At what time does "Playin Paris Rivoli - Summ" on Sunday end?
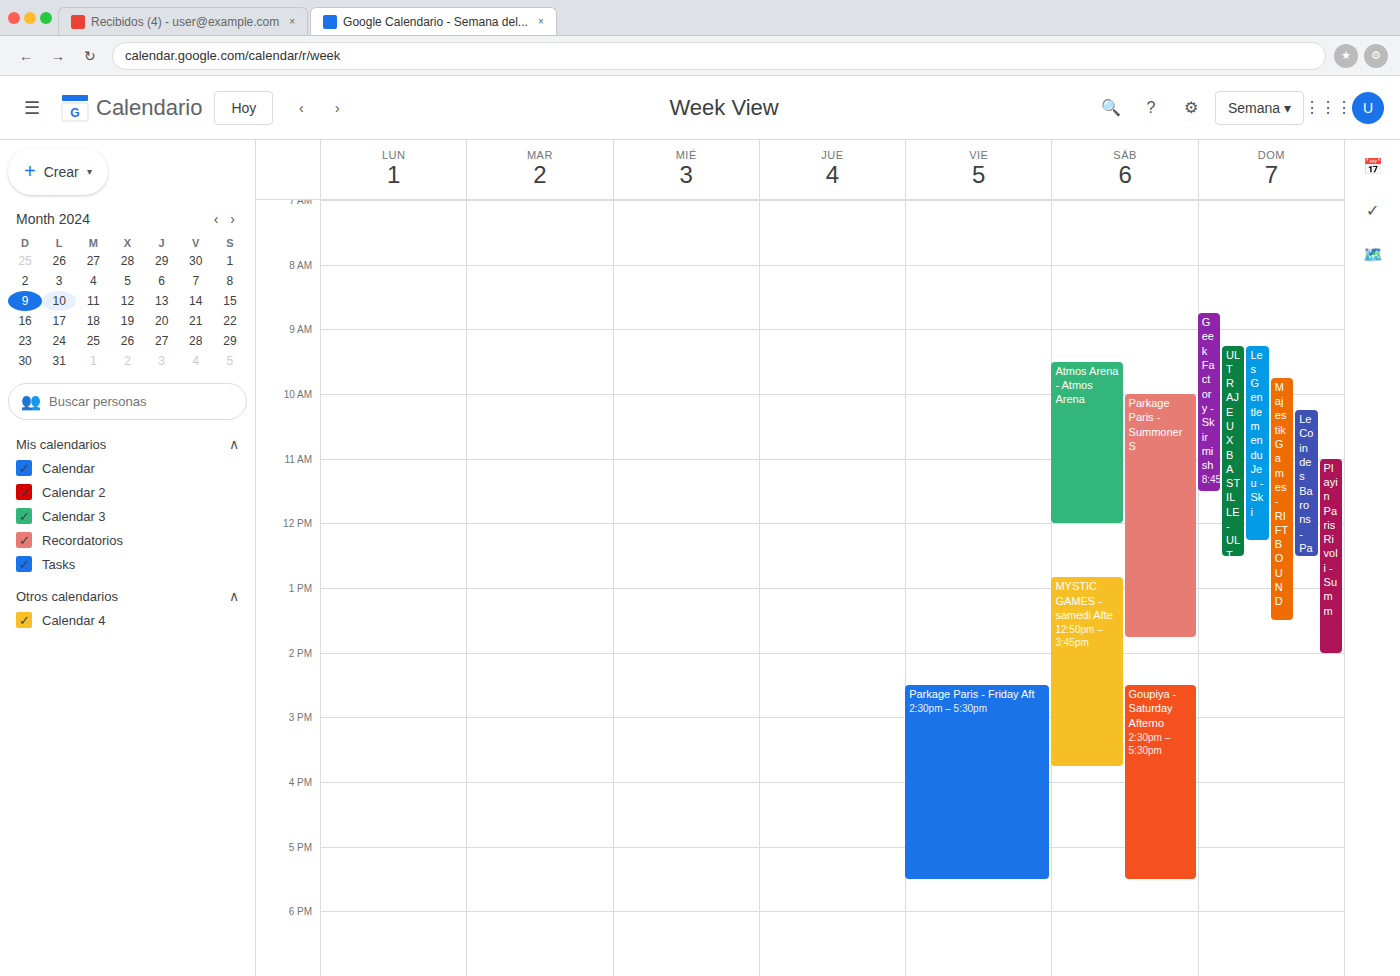
2:00 PM